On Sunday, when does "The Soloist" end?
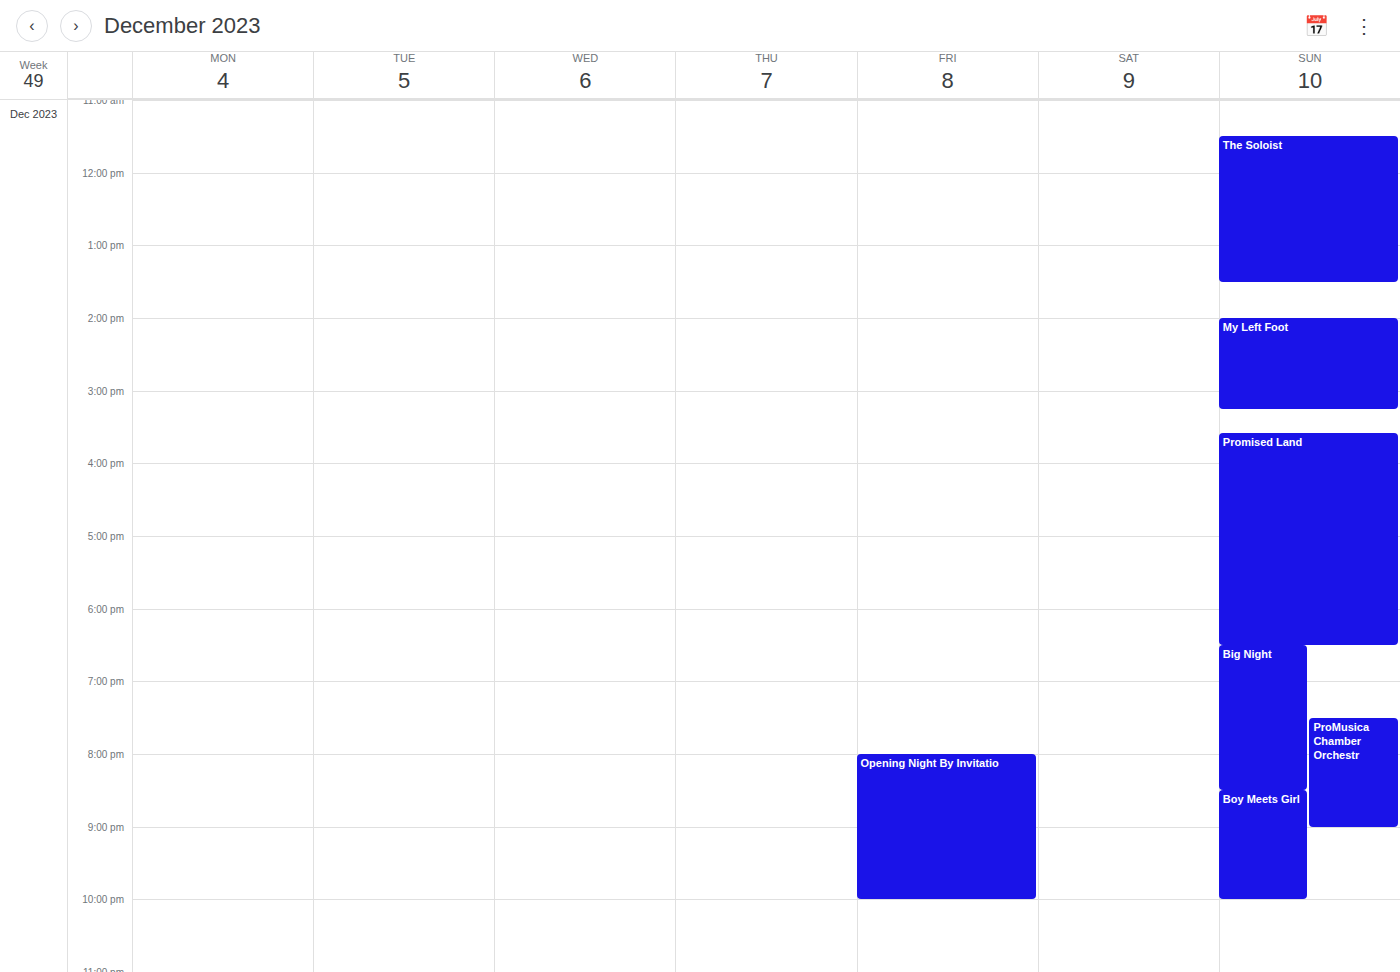
1:30 PM